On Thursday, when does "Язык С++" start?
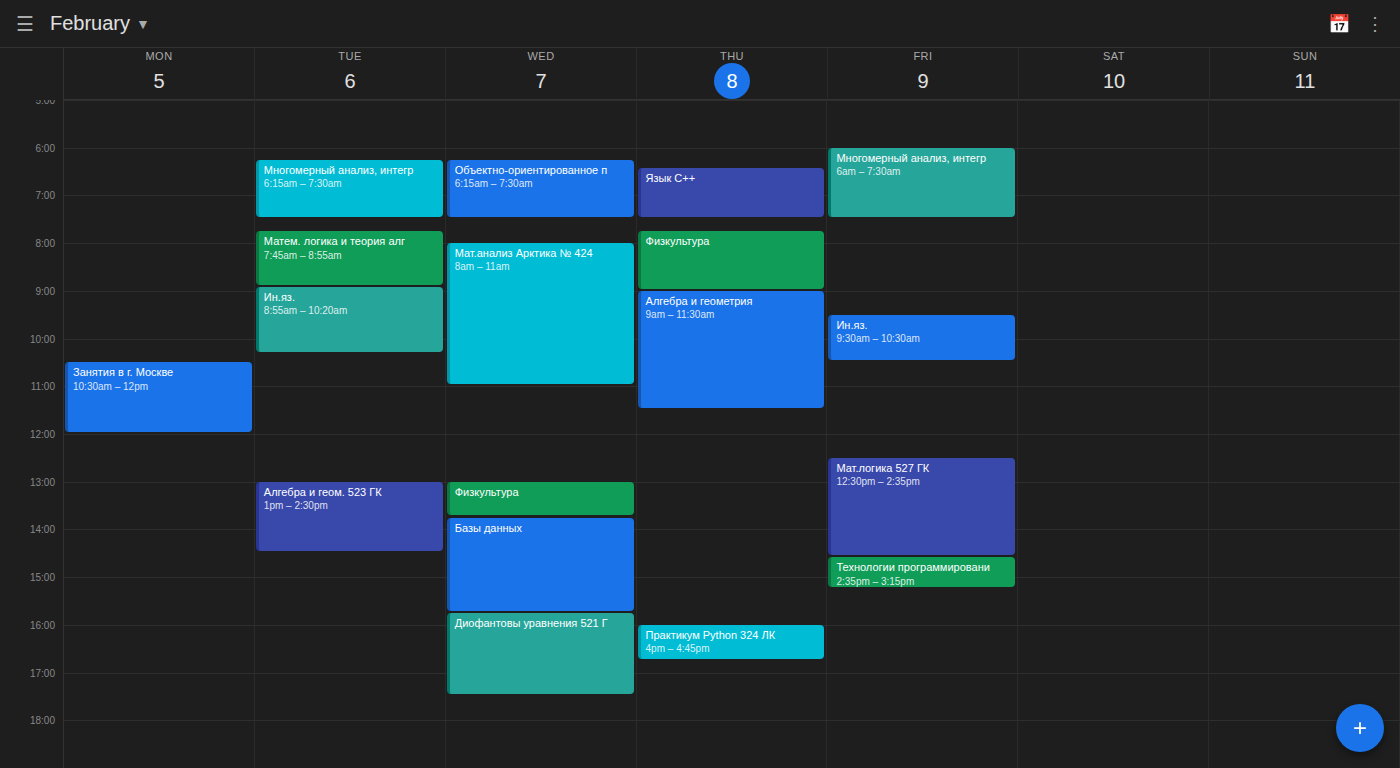
6:25 AM